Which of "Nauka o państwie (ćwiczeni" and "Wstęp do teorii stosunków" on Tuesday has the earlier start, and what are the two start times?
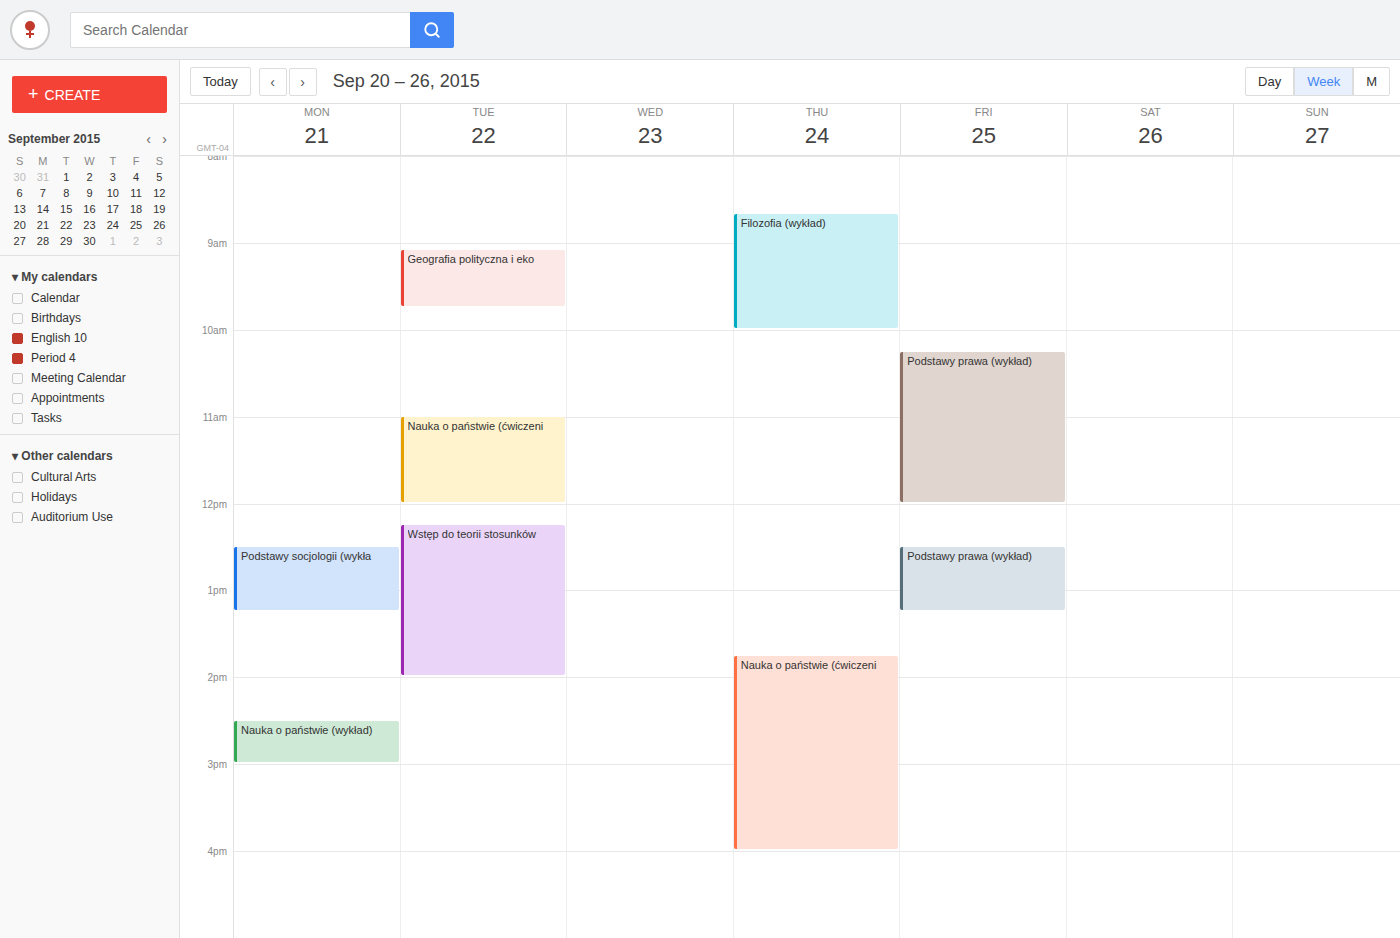
"Nauka o państwie (ćwiczeni" 11:00 AM; "Wstęp do teorii stosunków" 12:15 PM.